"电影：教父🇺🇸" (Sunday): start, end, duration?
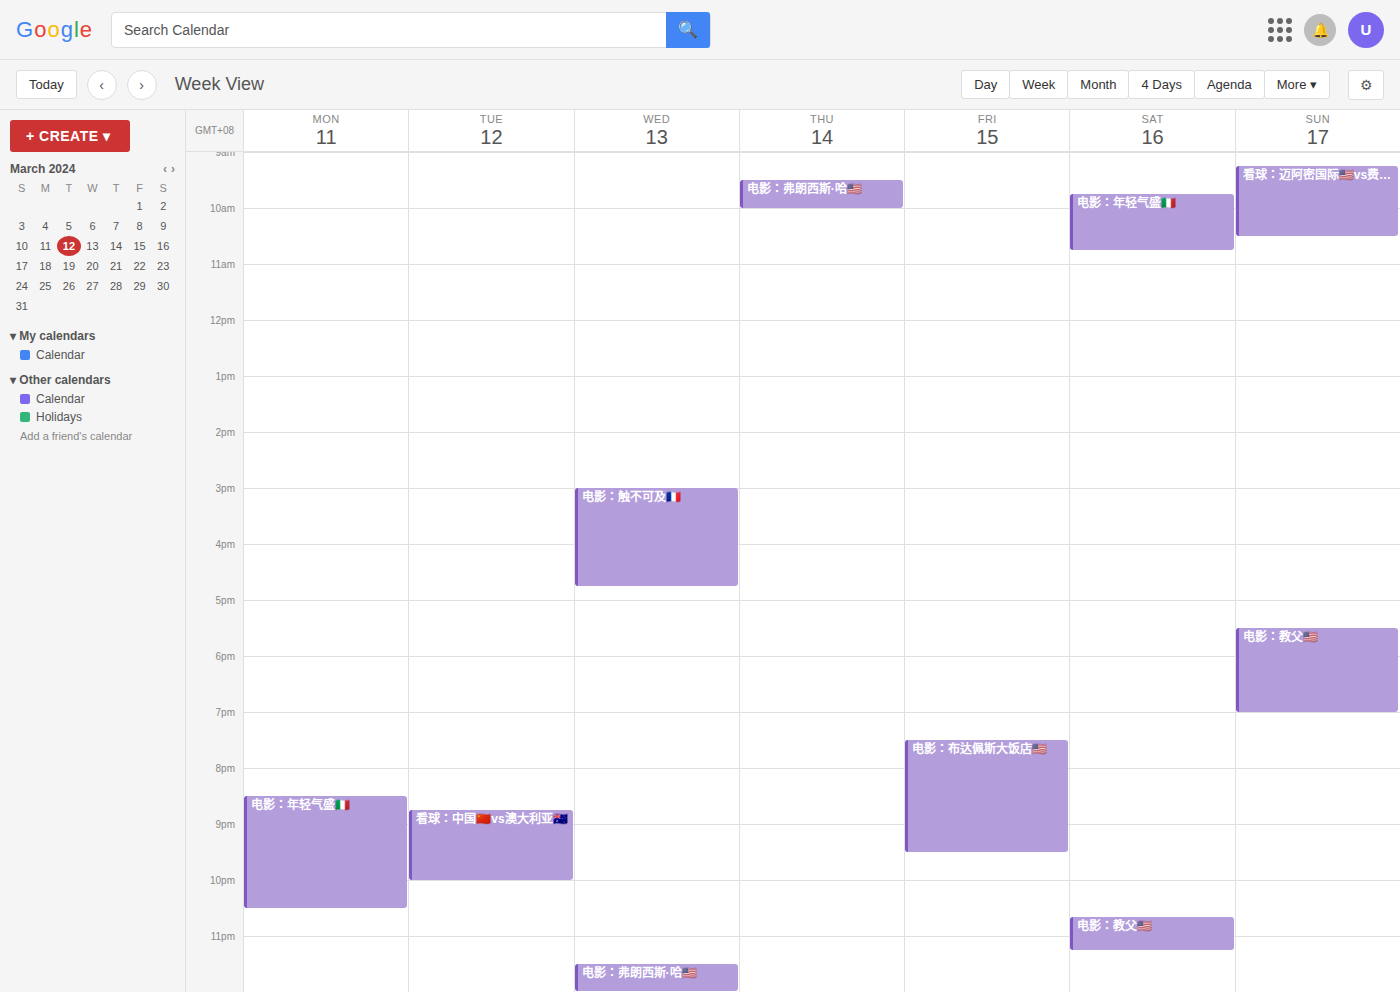
5:30 PM to 7:00 PM, 1 hour 30 minutes